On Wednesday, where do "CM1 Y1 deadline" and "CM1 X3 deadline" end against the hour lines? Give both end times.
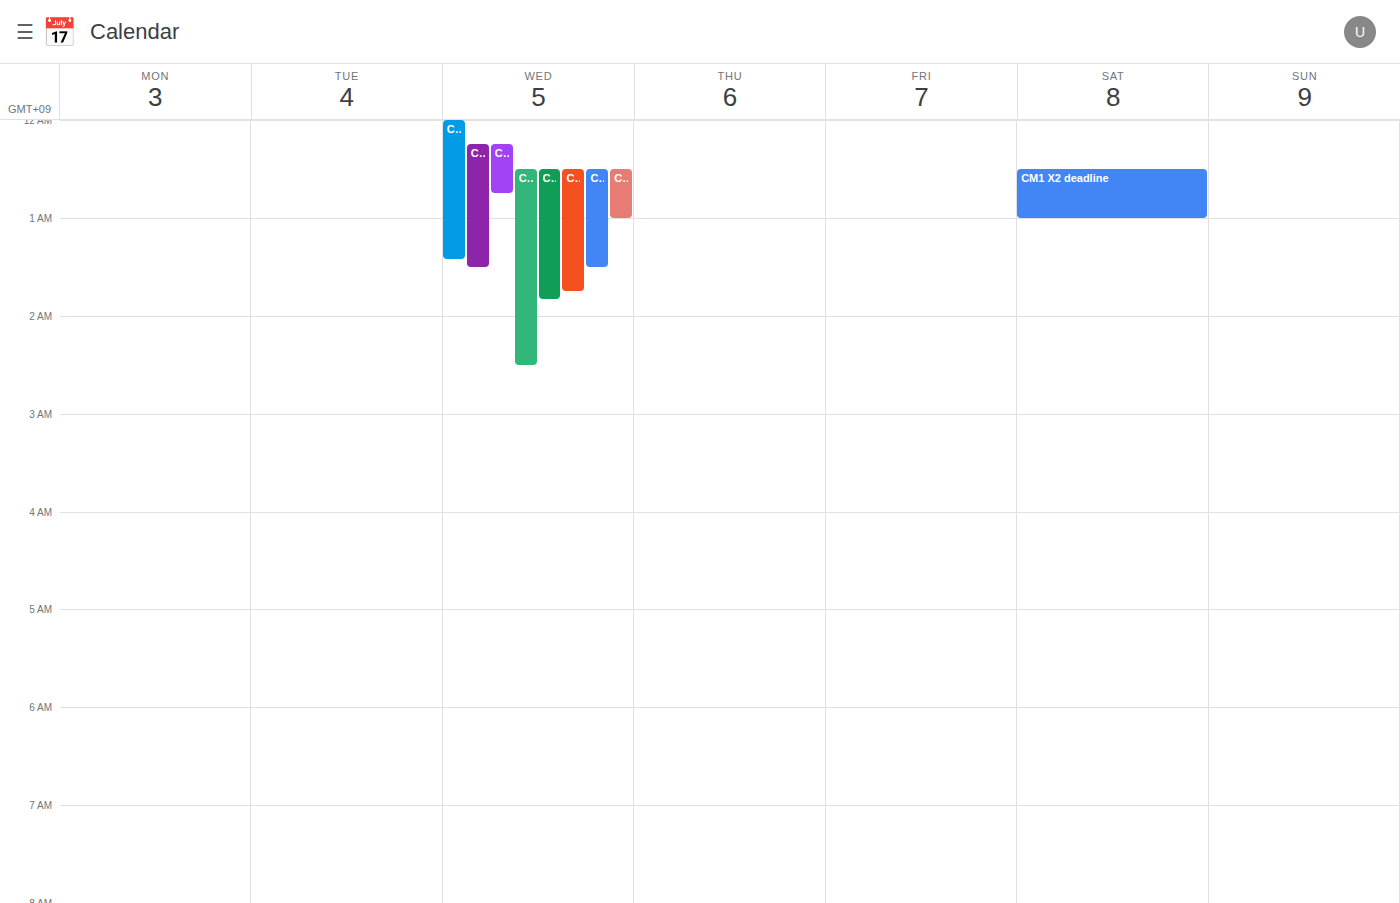
"CM1 Y1 deadline": 01:00, exactly on the 01:00 line. "CM1 X3 deadline": 00:45, neither: three quarters of the way from the 00:00 line to the 01:00 line.